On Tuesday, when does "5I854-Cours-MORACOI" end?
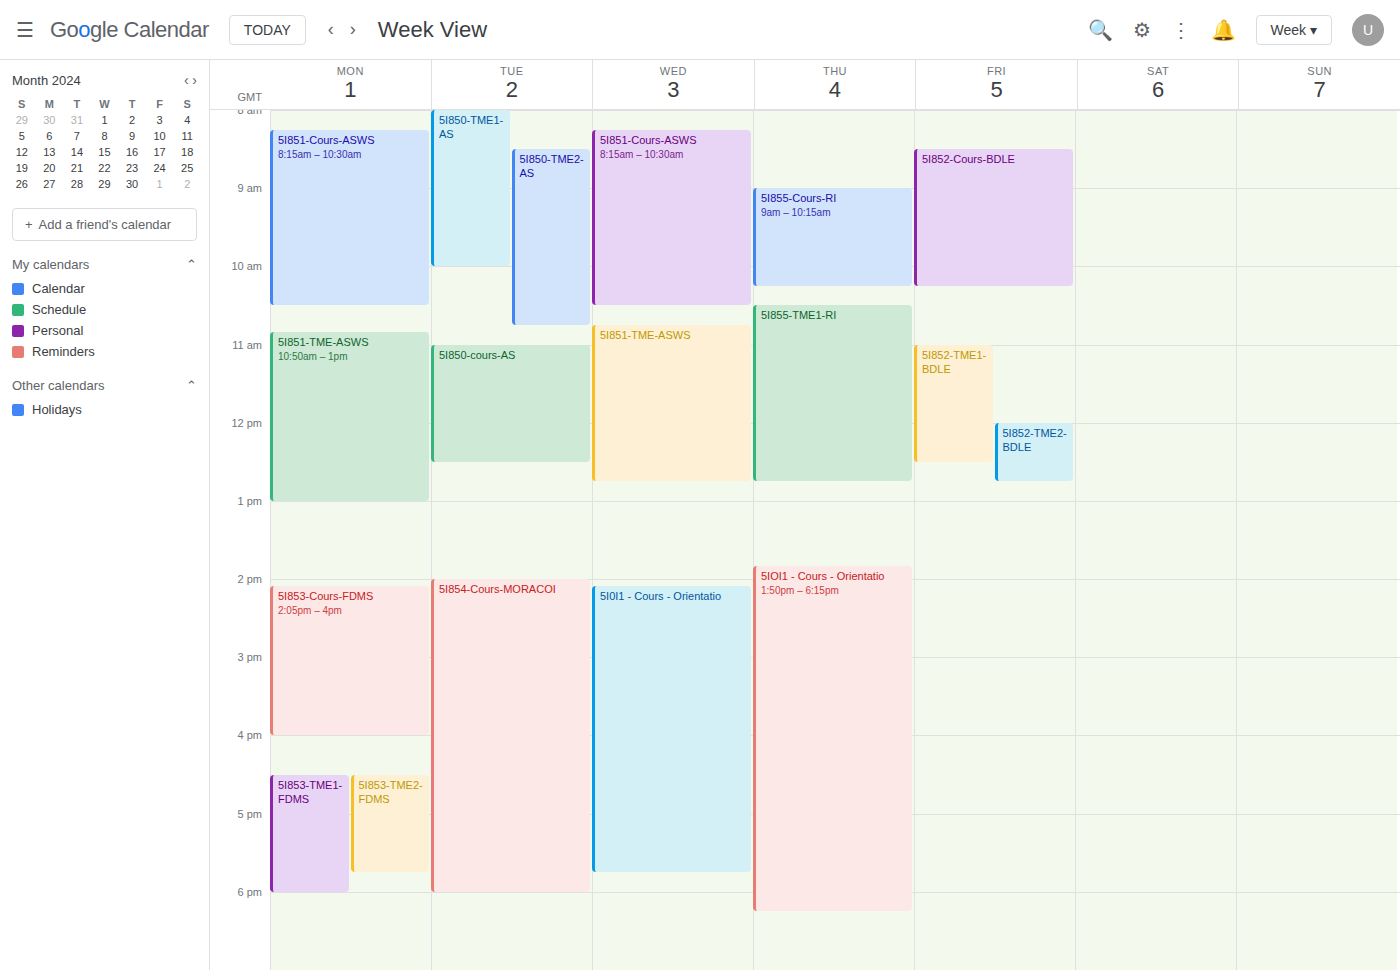
6:00 PM